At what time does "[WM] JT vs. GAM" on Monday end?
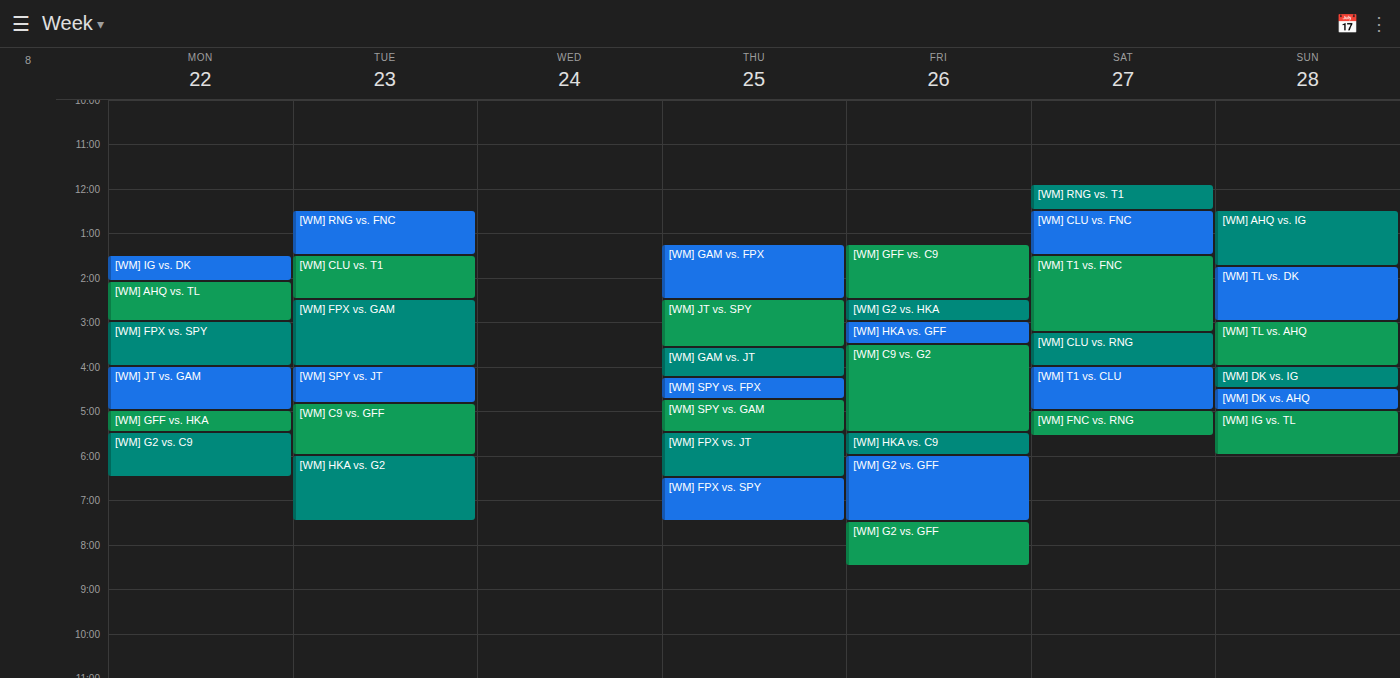
5:00 PM